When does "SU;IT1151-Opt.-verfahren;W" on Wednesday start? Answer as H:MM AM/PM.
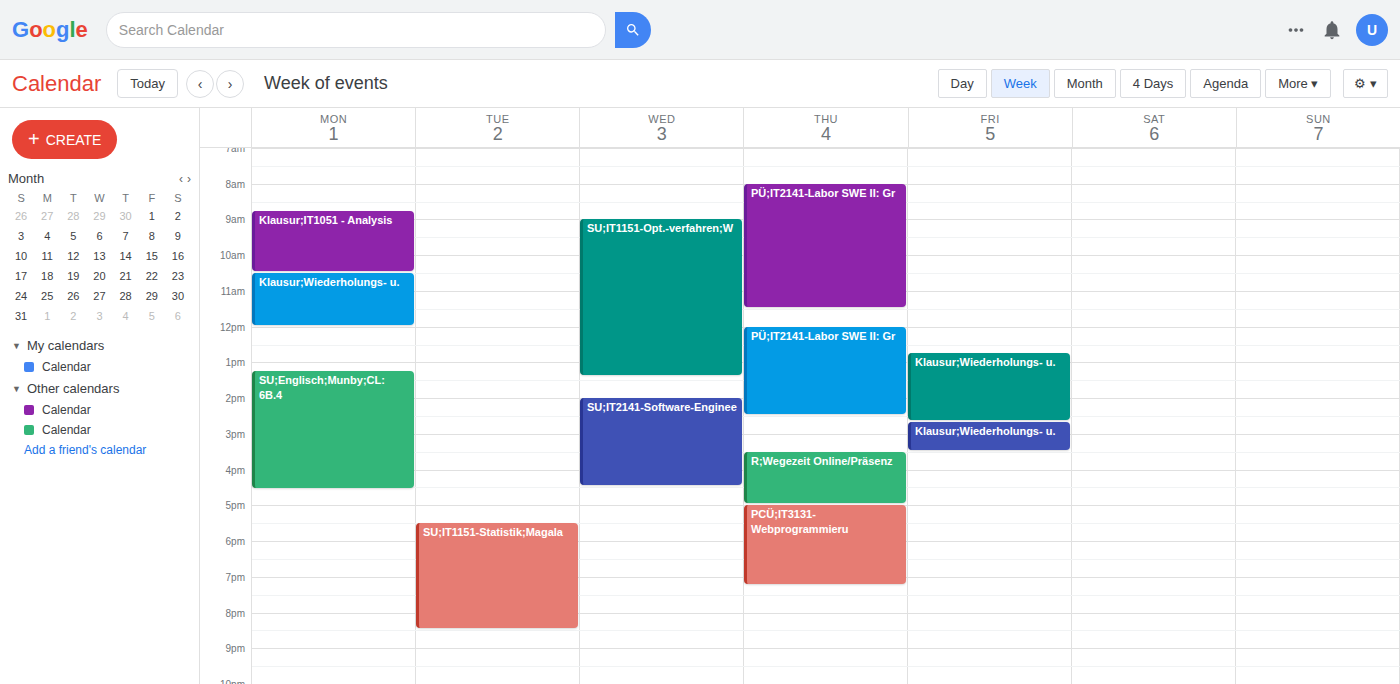
9:00 AM